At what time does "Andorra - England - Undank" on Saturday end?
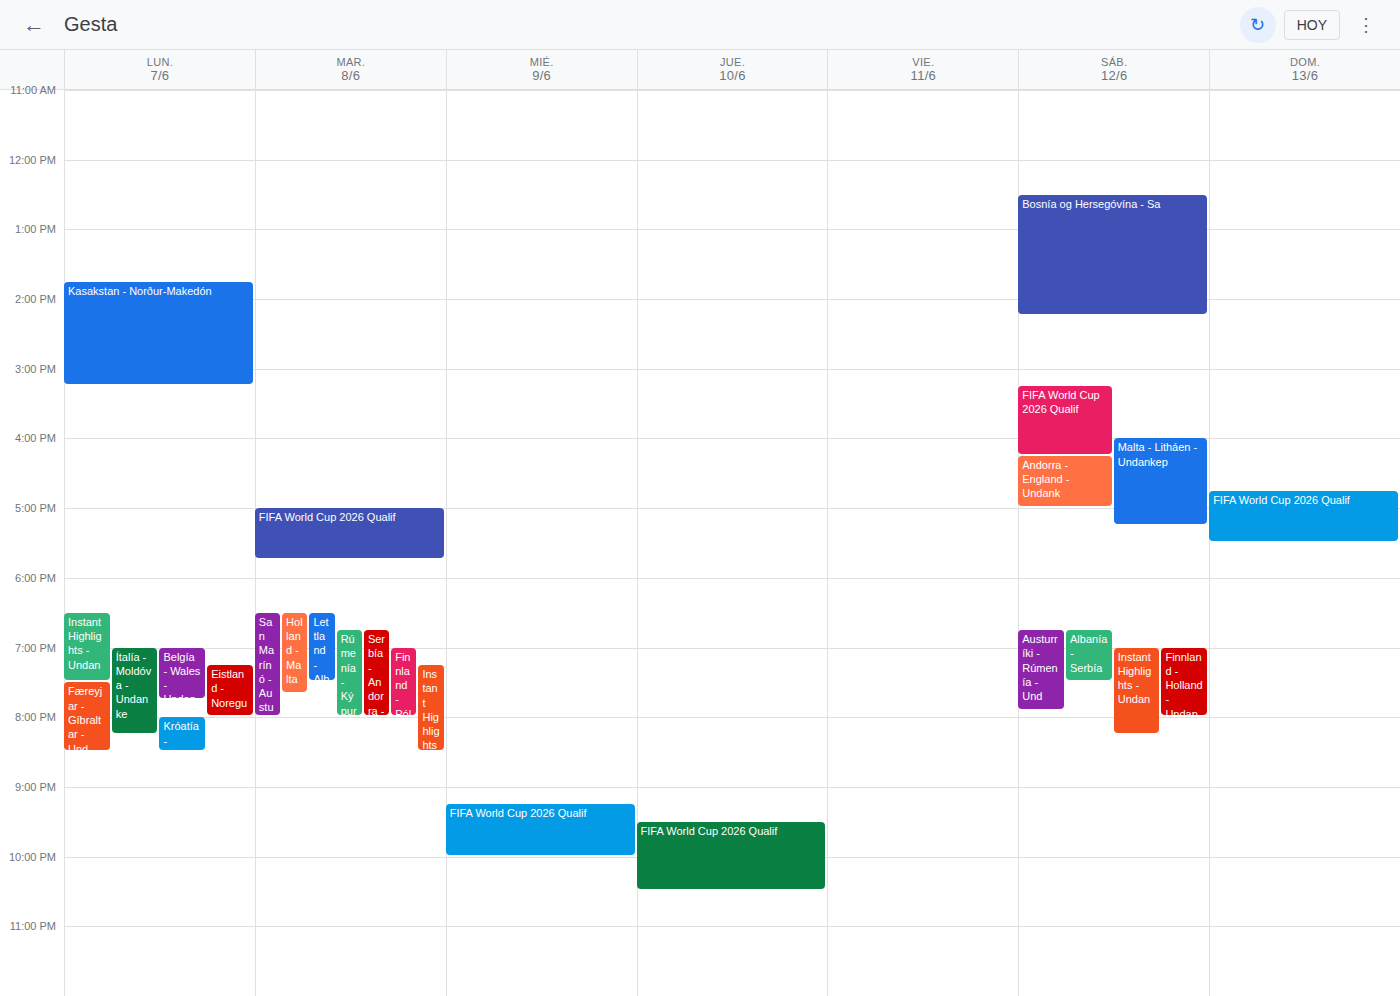
5:00 PM